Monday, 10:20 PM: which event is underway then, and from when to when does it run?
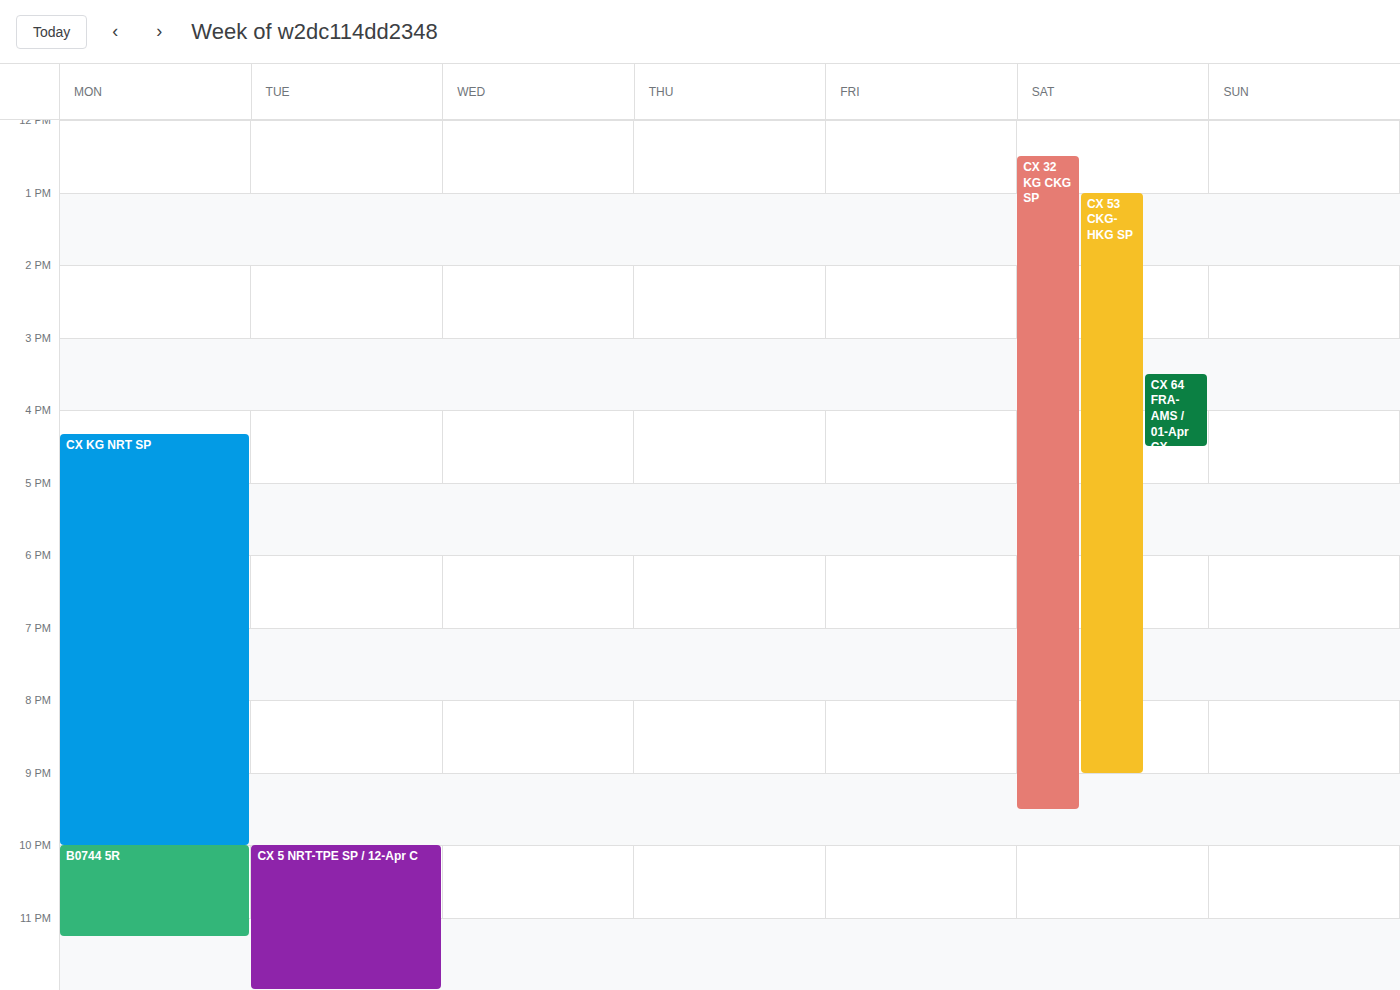
"B0744 5R", 10:00 PM to 11:15 PM